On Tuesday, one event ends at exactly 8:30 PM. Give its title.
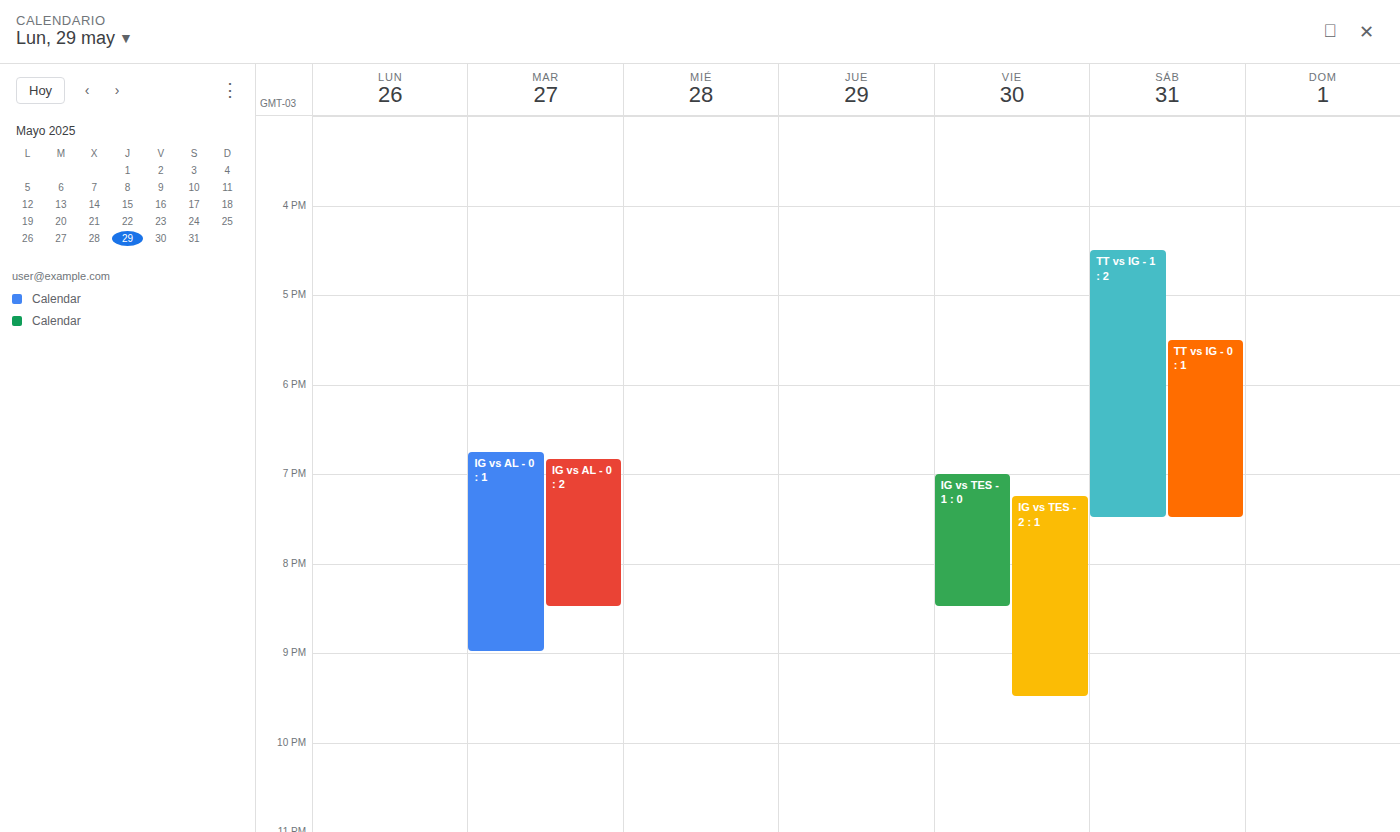
"IG vs AL - 0 : 2"